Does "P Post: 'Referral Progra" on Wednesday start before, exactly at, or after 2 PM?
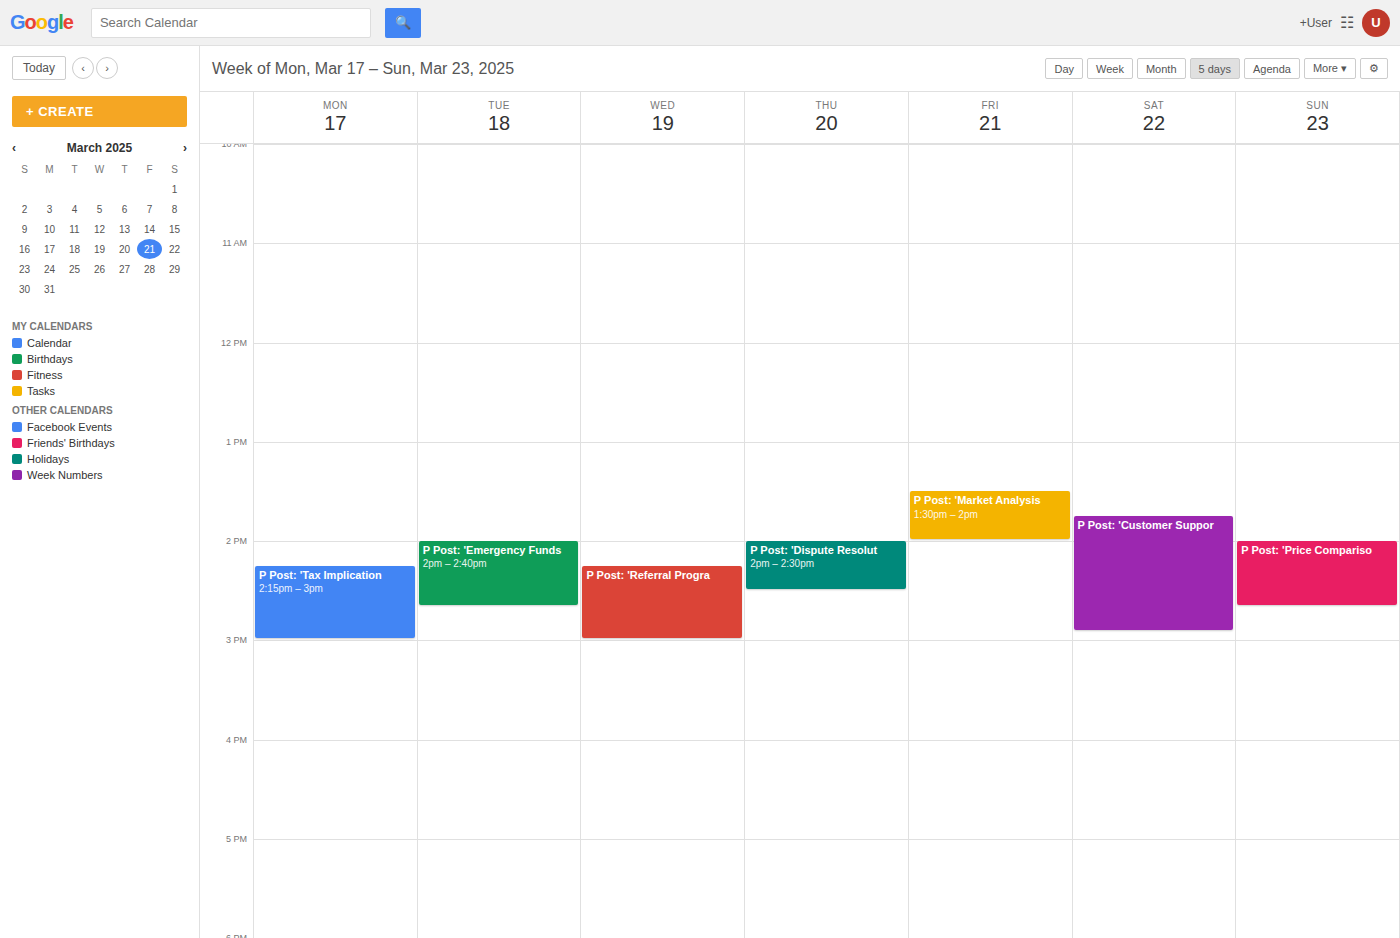
2:15 PM -- after 2 PM, 15 minutes below the 2 PM line.